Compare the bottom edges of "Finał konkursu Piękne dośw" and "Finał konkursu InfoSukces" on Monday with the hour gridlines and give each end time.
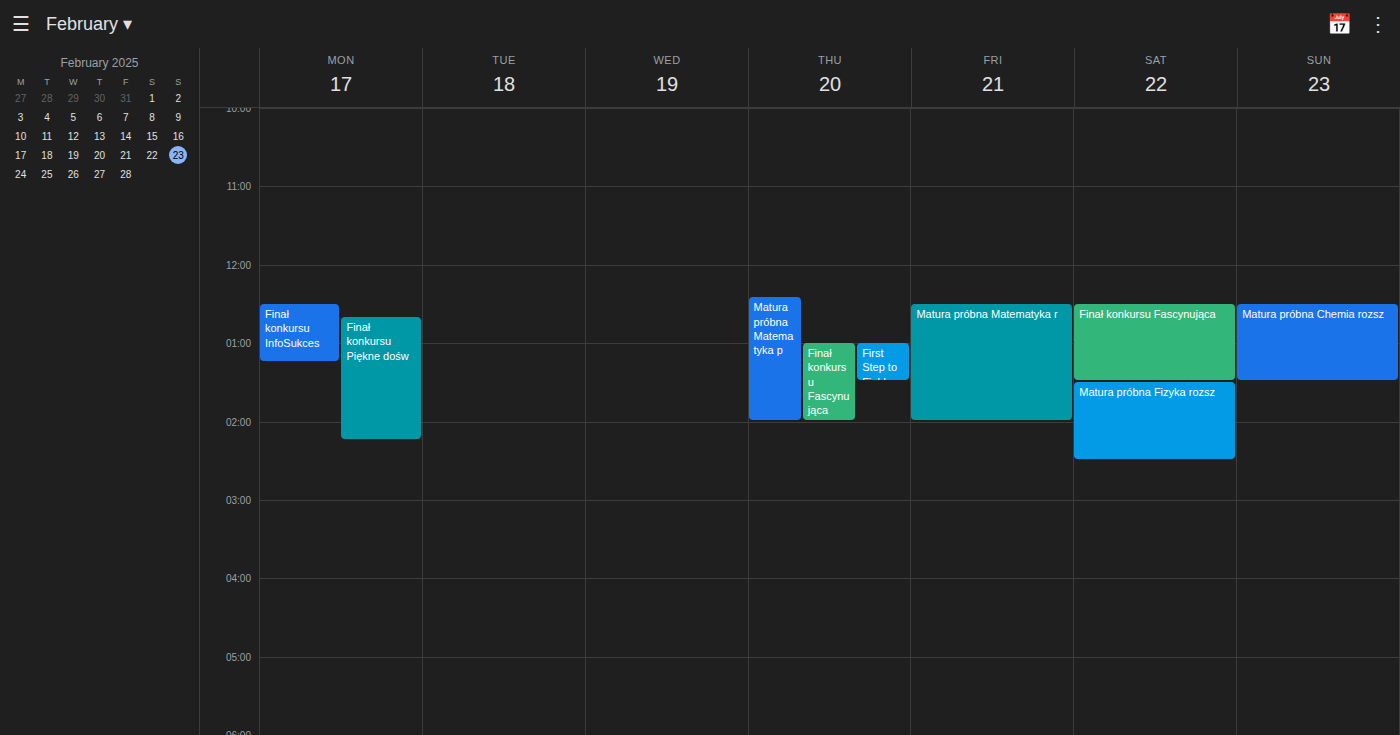
"Finał konkursu Piękne dośw": 14:15, neither: a quarter of the way from the 14:00 line to the 15:00 line. "Finał konkursu InfoSukces": 13:15, neither: a quarter of the way from the 13:00 line to the 14:00 line.